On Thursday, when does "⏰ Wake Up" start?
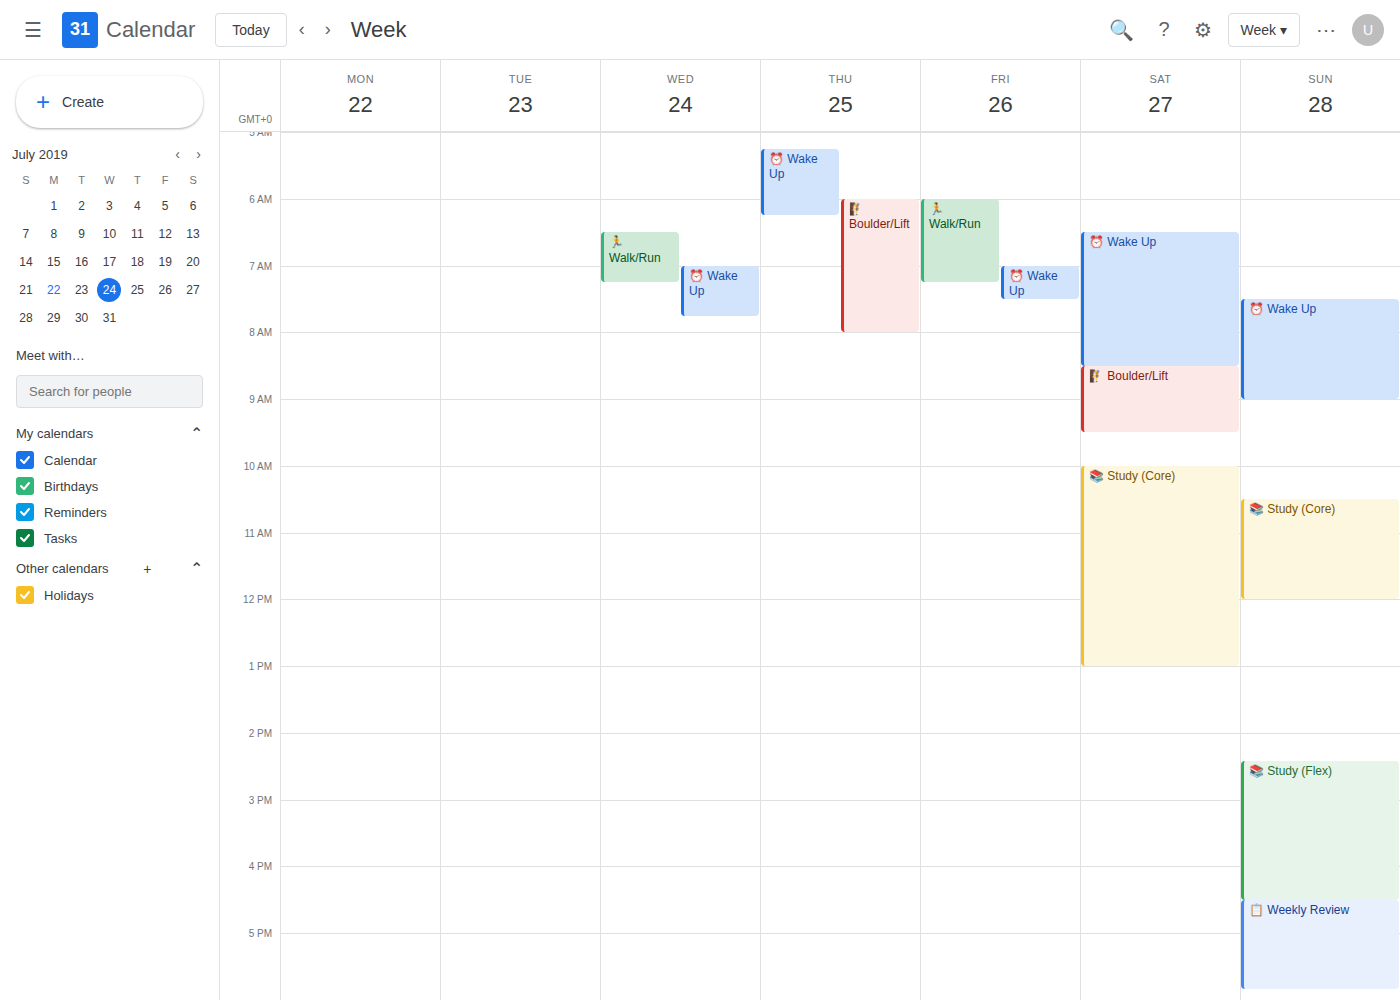
5:15 AM